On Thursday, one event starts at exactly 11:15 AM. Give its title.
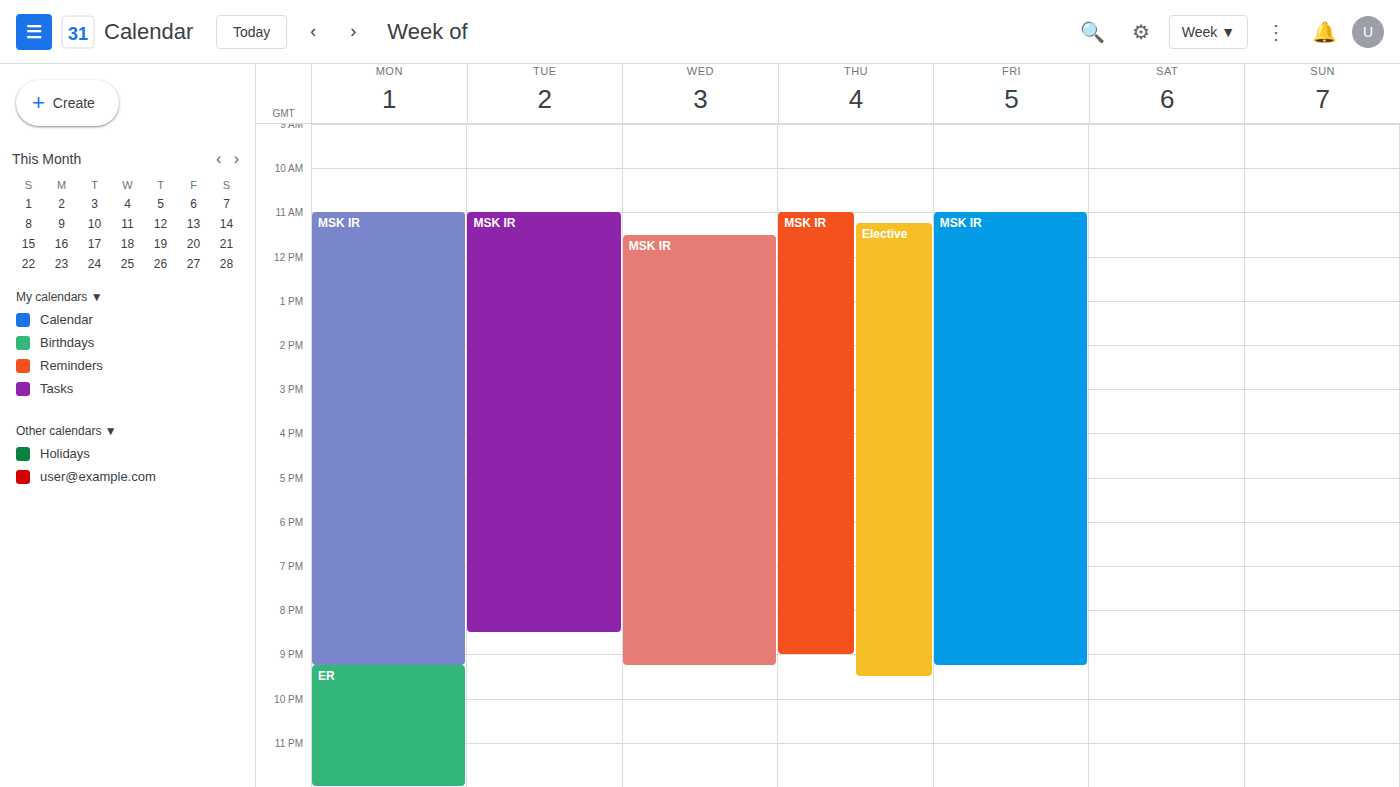
"Elective"